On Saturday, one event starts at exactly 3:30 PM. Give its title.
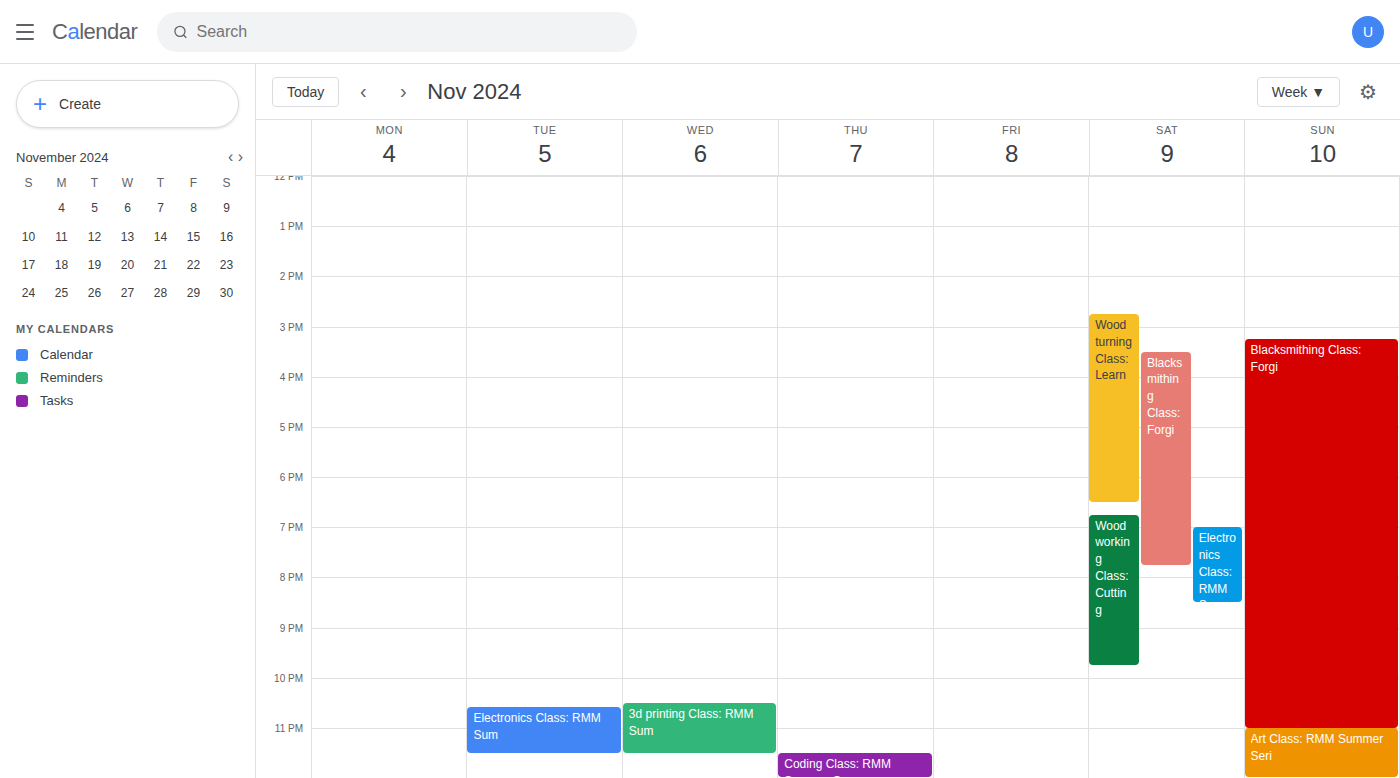
"Blacksmithing Class: Forgi"